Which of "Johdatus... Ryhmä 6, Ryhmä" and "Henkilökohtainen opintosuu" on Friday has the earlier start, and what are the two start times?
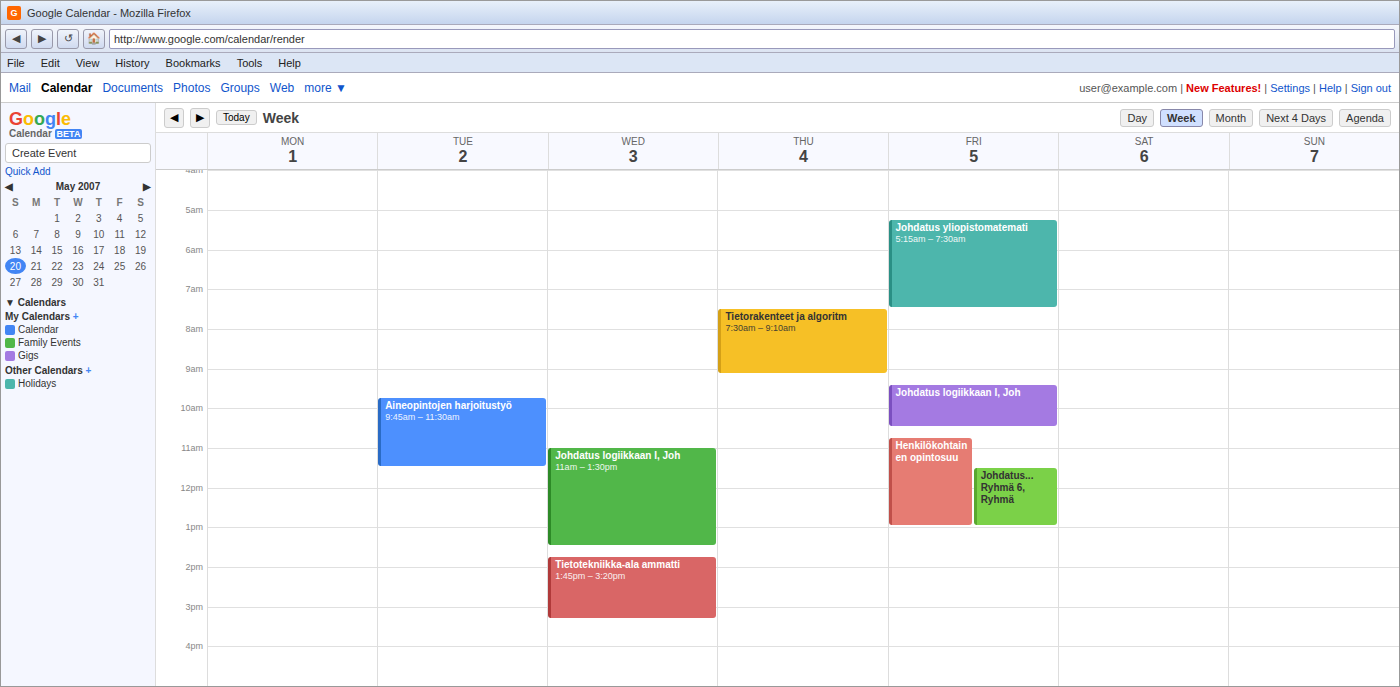
"Henkilökohtainen opintosuu" 10:45 AM; "Johdatus... Ryhmä 6, Ryhmä" 11:30 AM.